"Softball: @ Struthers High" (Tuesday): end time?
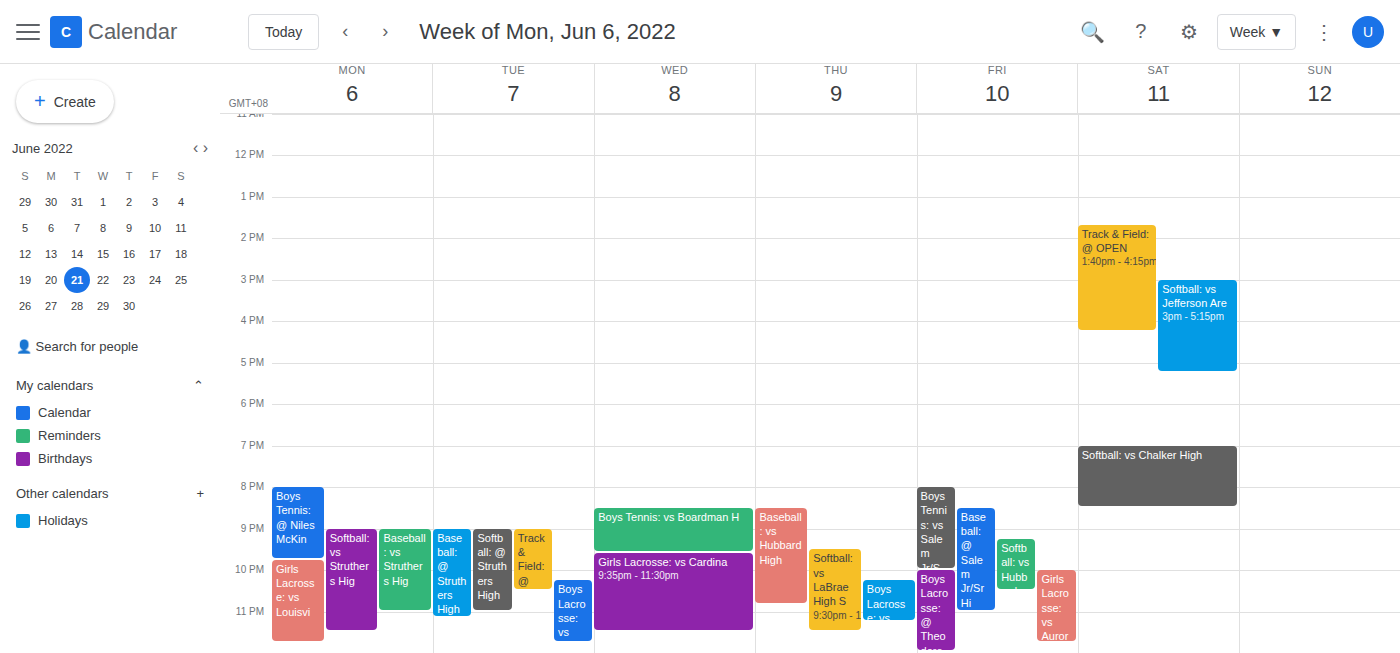
11:00 PM